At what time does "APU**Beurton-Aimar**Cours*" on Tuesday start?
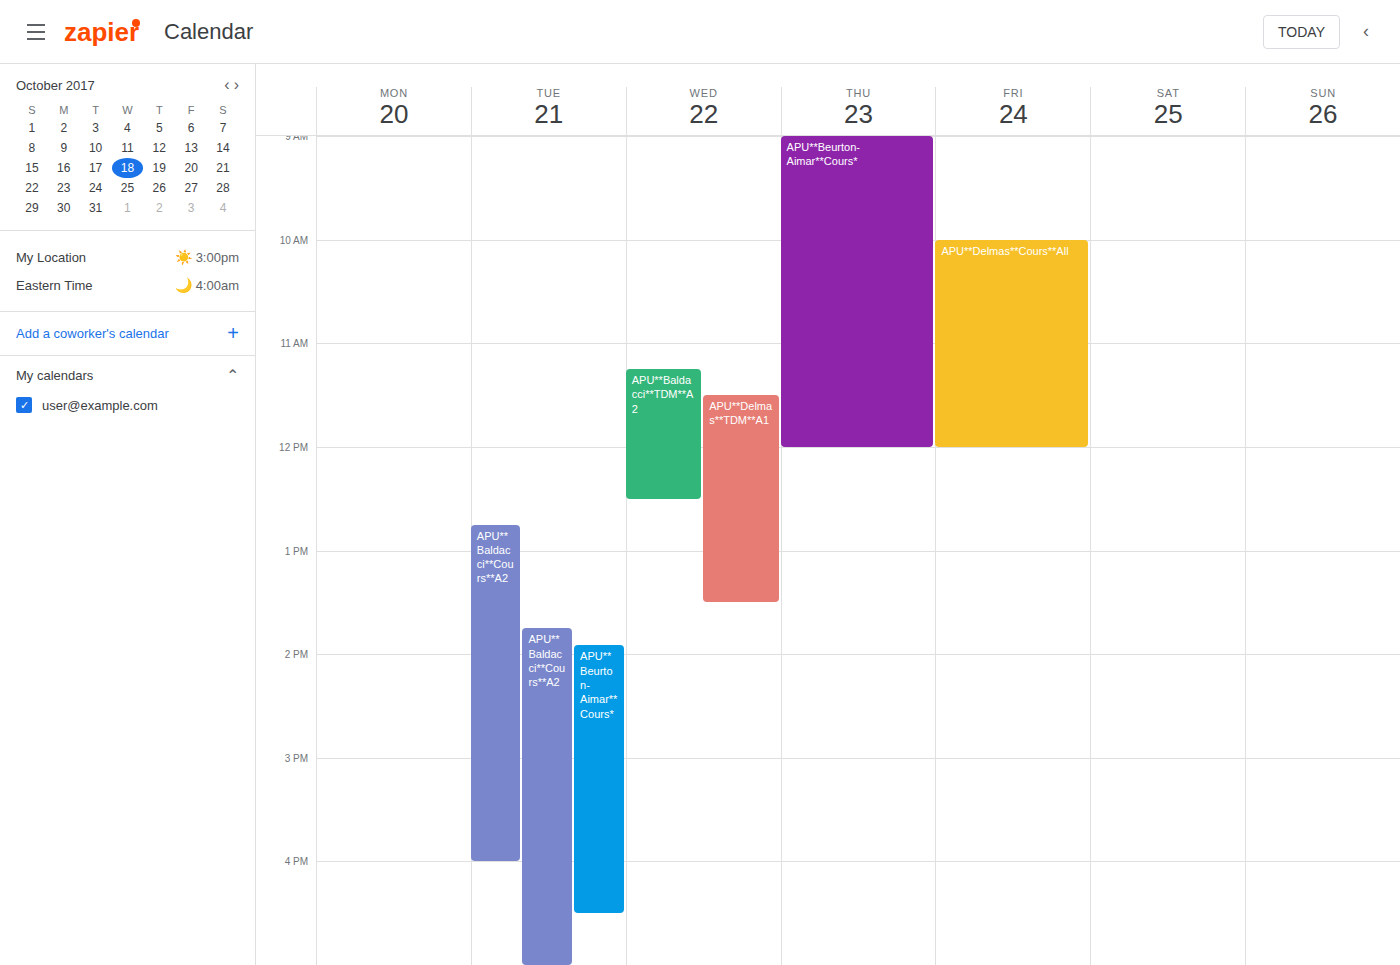
13:55